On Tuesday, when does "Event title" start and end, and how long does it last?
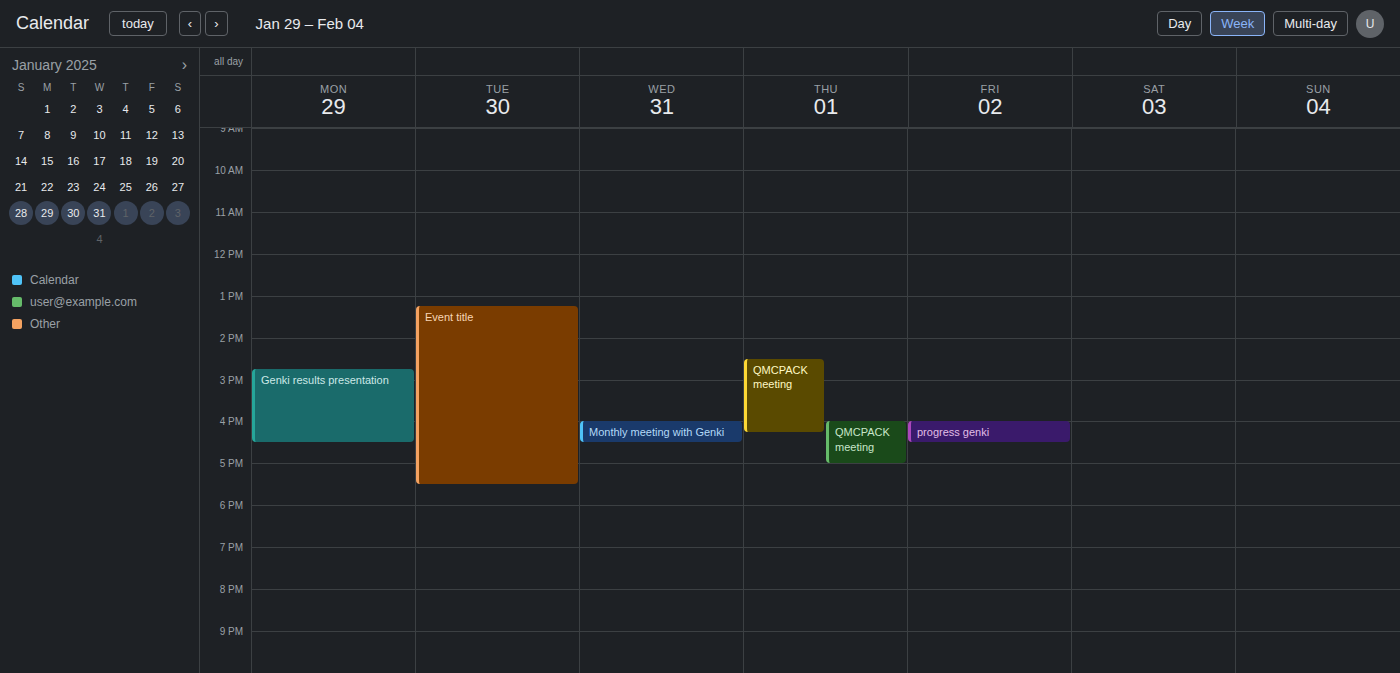
1:15 PM to 5:30 PM, 4 hours 15 minutes